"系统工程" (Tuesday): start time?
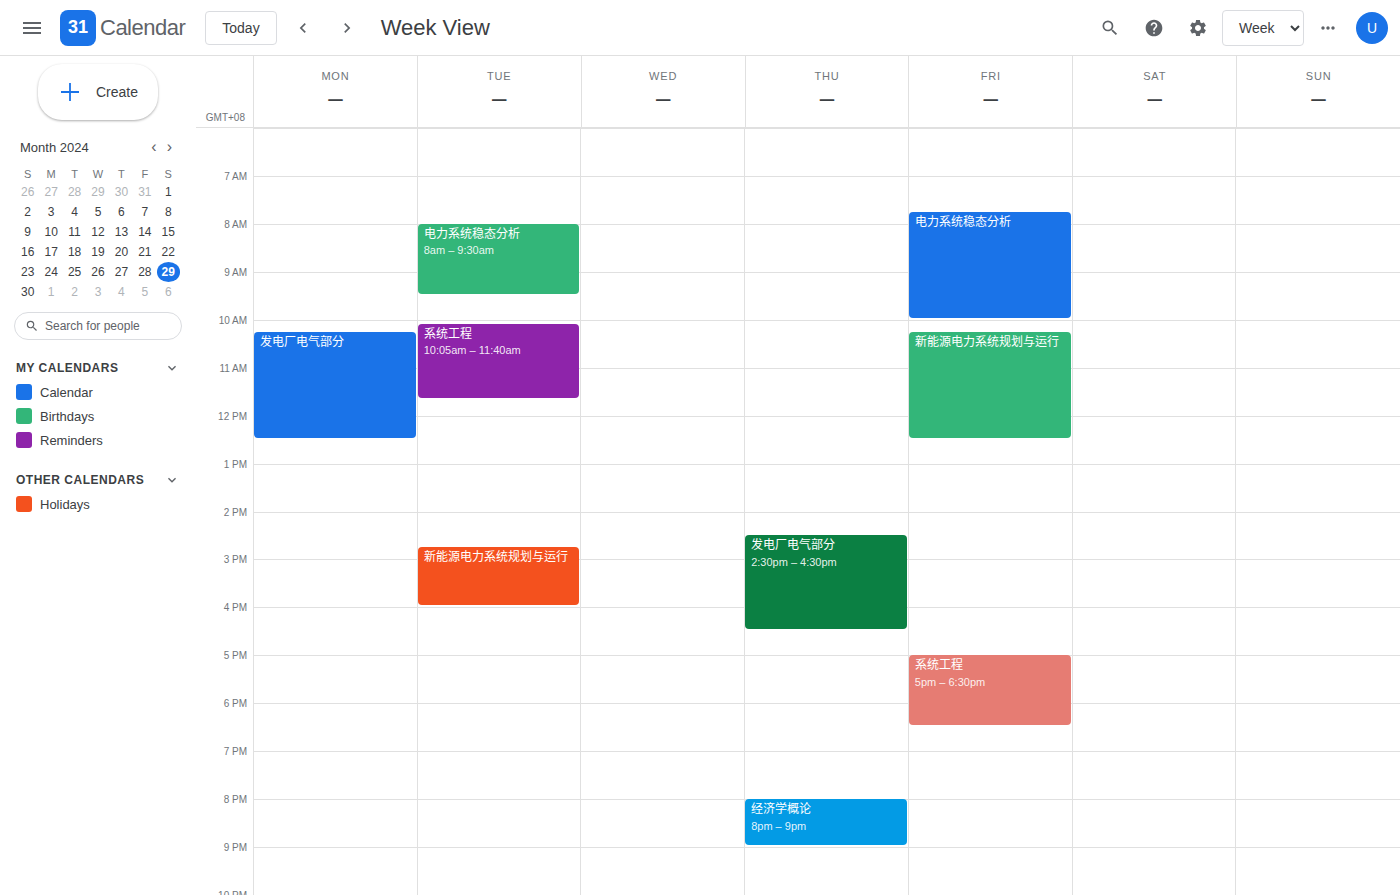
10:05 AM